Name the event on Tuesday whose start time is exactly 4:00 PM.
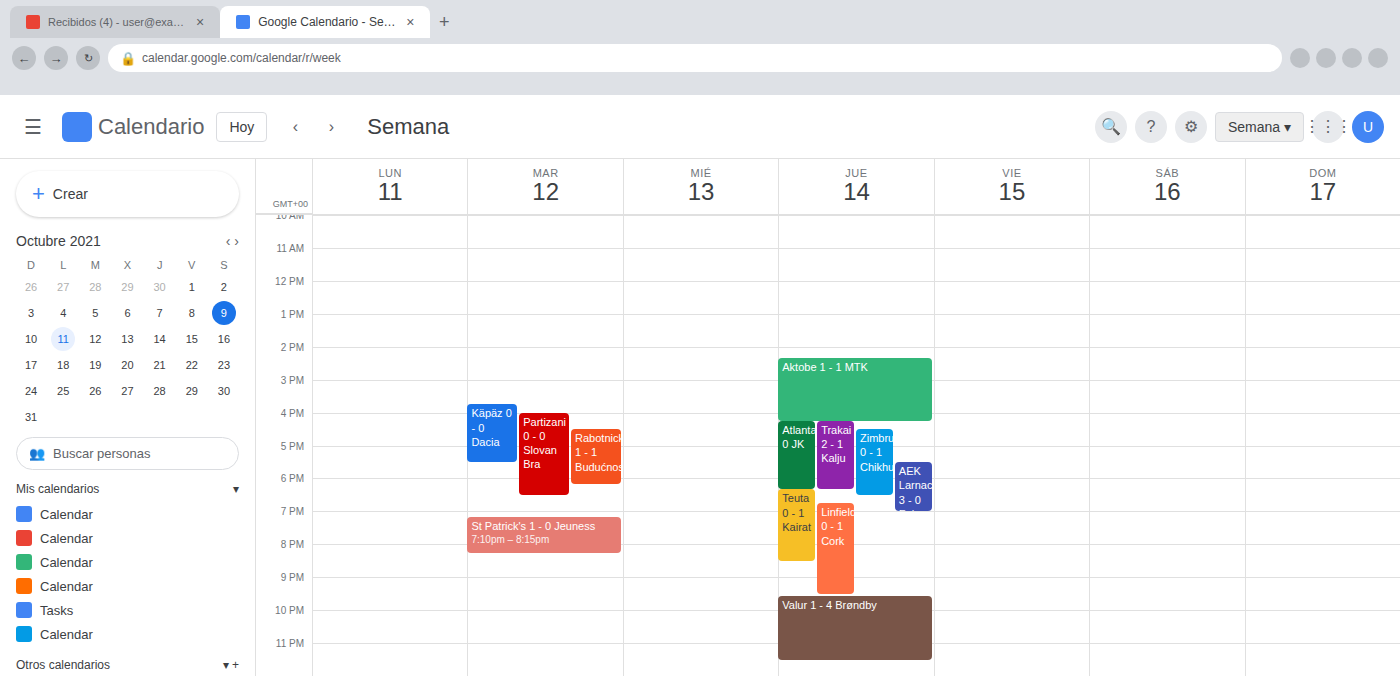
"Partizani 0 - 0 Slovan Bra"